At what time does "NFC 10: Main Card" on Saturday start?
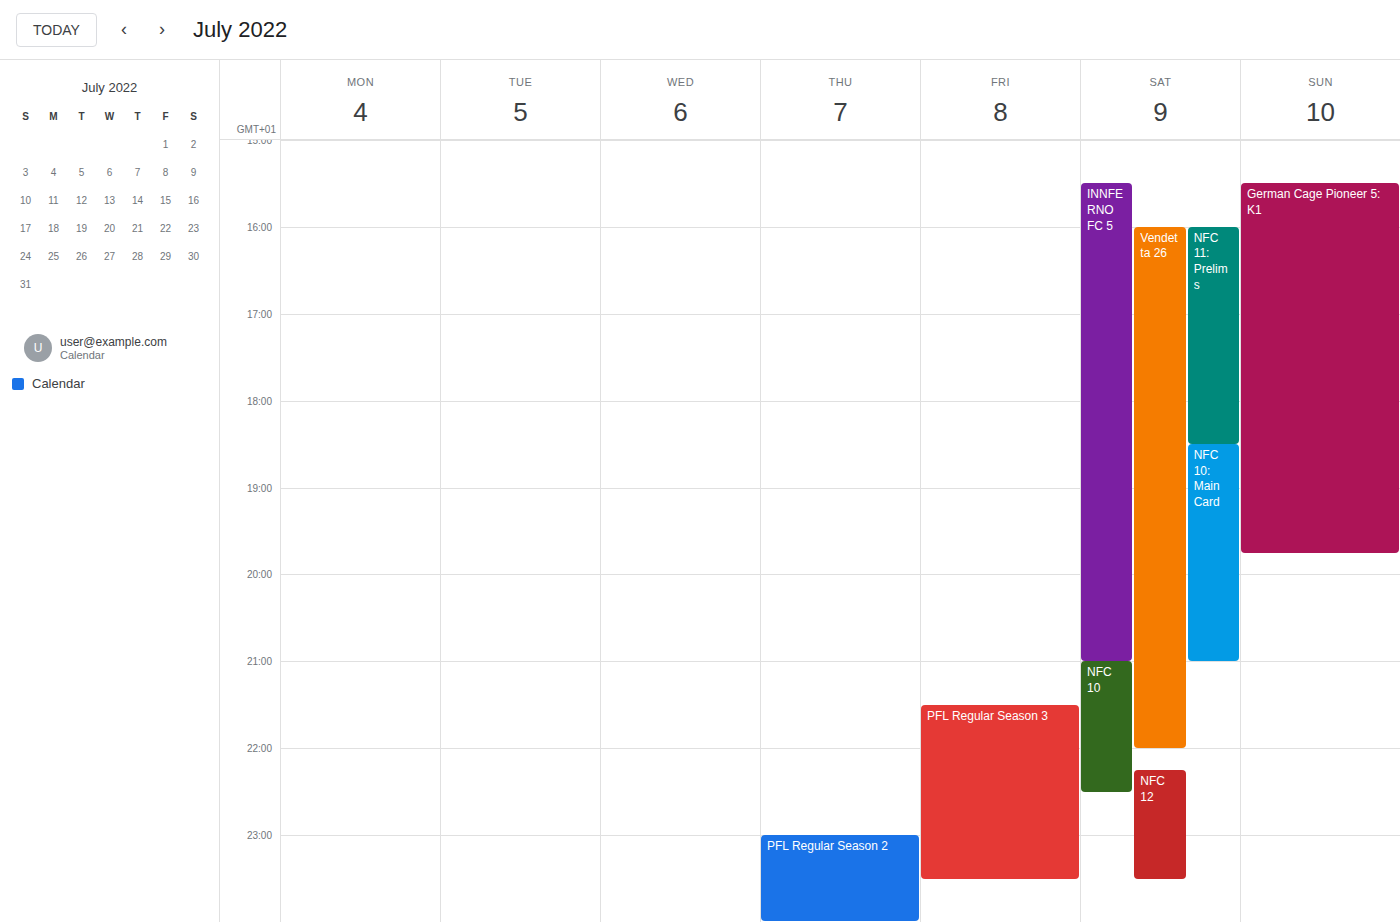
6:30 PM